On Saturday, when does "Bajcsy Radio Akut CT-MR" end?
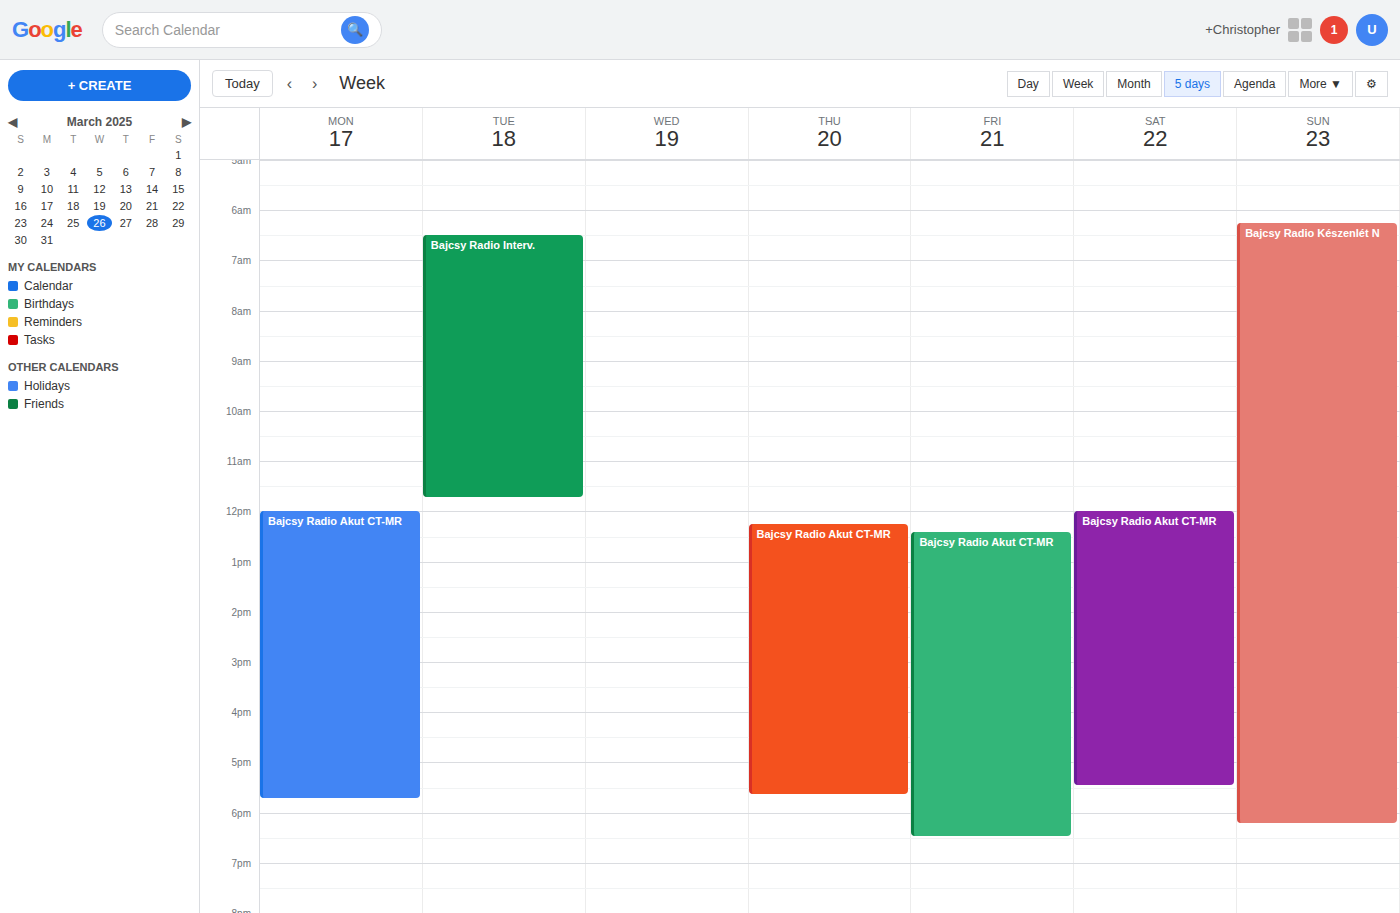
5:30 PM